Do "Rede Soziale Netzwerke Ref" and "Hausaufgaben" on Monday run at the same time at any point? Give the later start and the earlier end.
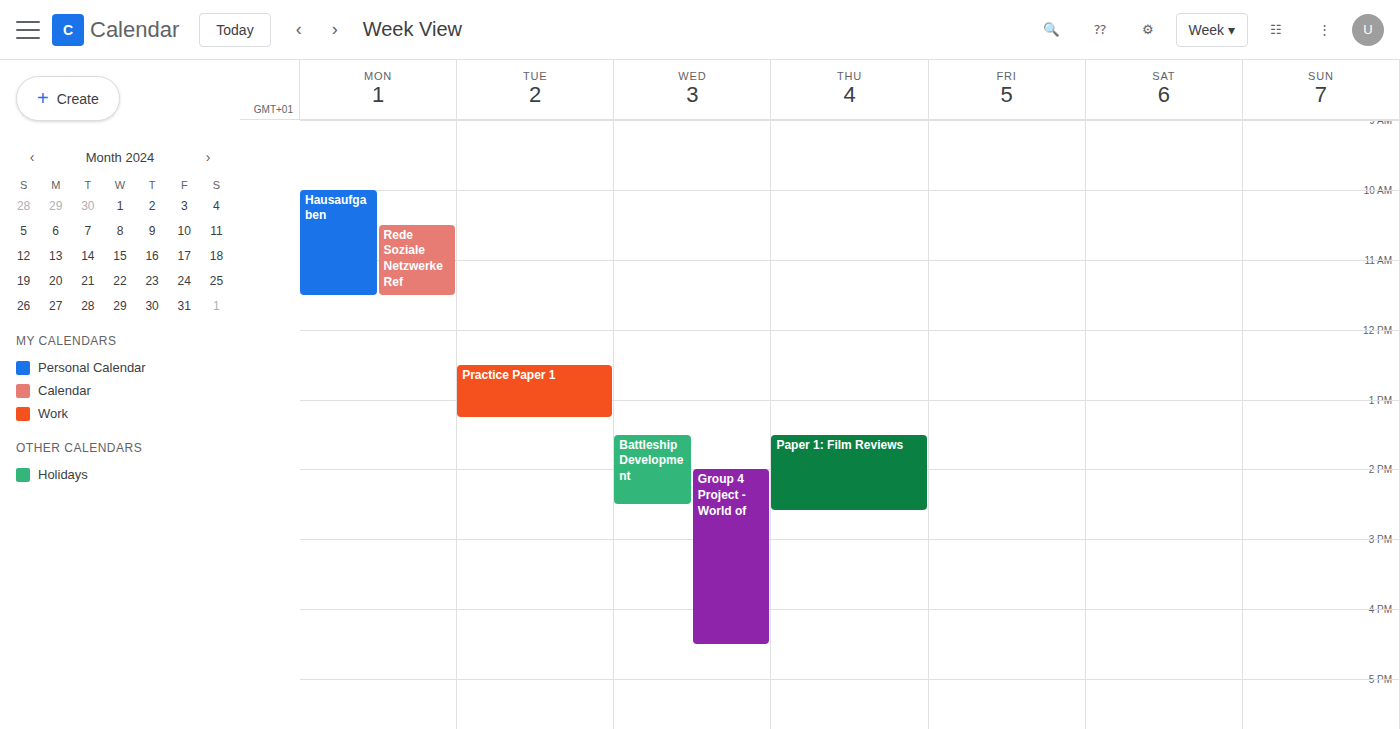
"Rede Soziale Netzwerke Ref" starts at 10:30 AM, before "Hausaufgaben" ends at 11:30 AM -- they overlap.